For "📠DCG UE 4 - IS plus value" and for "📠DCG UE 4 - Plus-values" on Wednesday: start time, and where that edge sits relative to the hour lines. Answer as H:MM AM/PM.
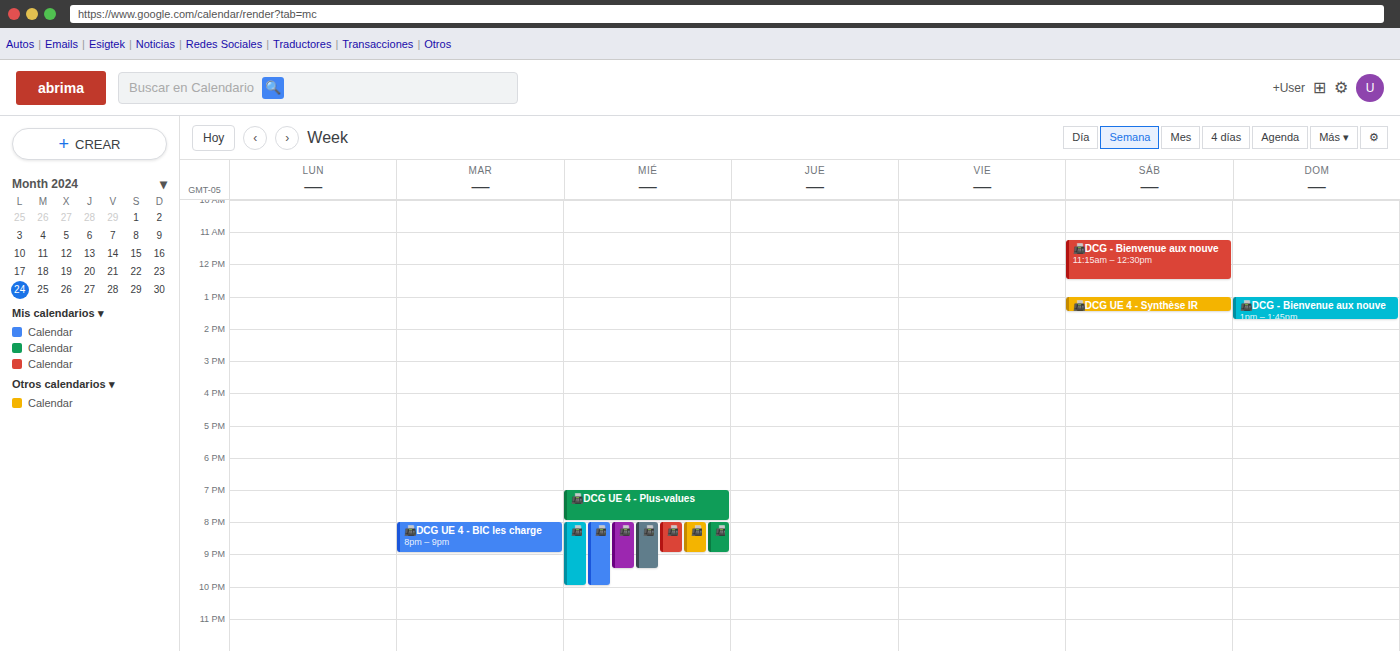
"📠DCG UE 4 - IS plus value": 8:00 PM, exactly on the 8 PM line. "📠DCG UE 4 - Plus-values": 7:00 PM, exactly on the 7 PM line.